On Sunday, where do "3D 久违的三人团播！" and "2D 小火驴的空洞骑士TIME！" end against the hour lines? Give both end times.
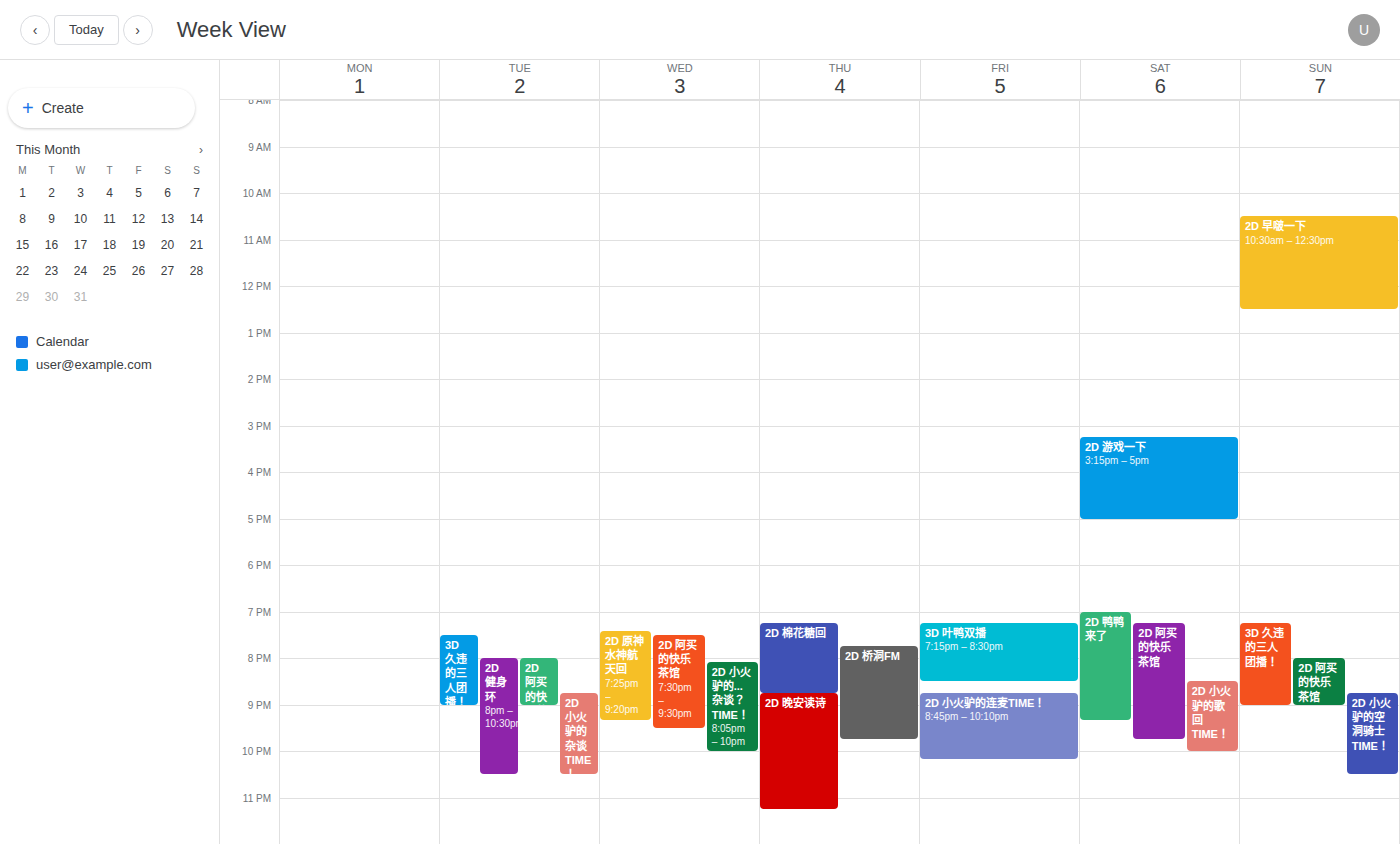
"3D 久违的三人团播！": 21:00, exactly on the 21:00 line. "2D 小火驴的空洞骑士TIME！": 22:30, halfway between the 22:00 and 23:00 lines.